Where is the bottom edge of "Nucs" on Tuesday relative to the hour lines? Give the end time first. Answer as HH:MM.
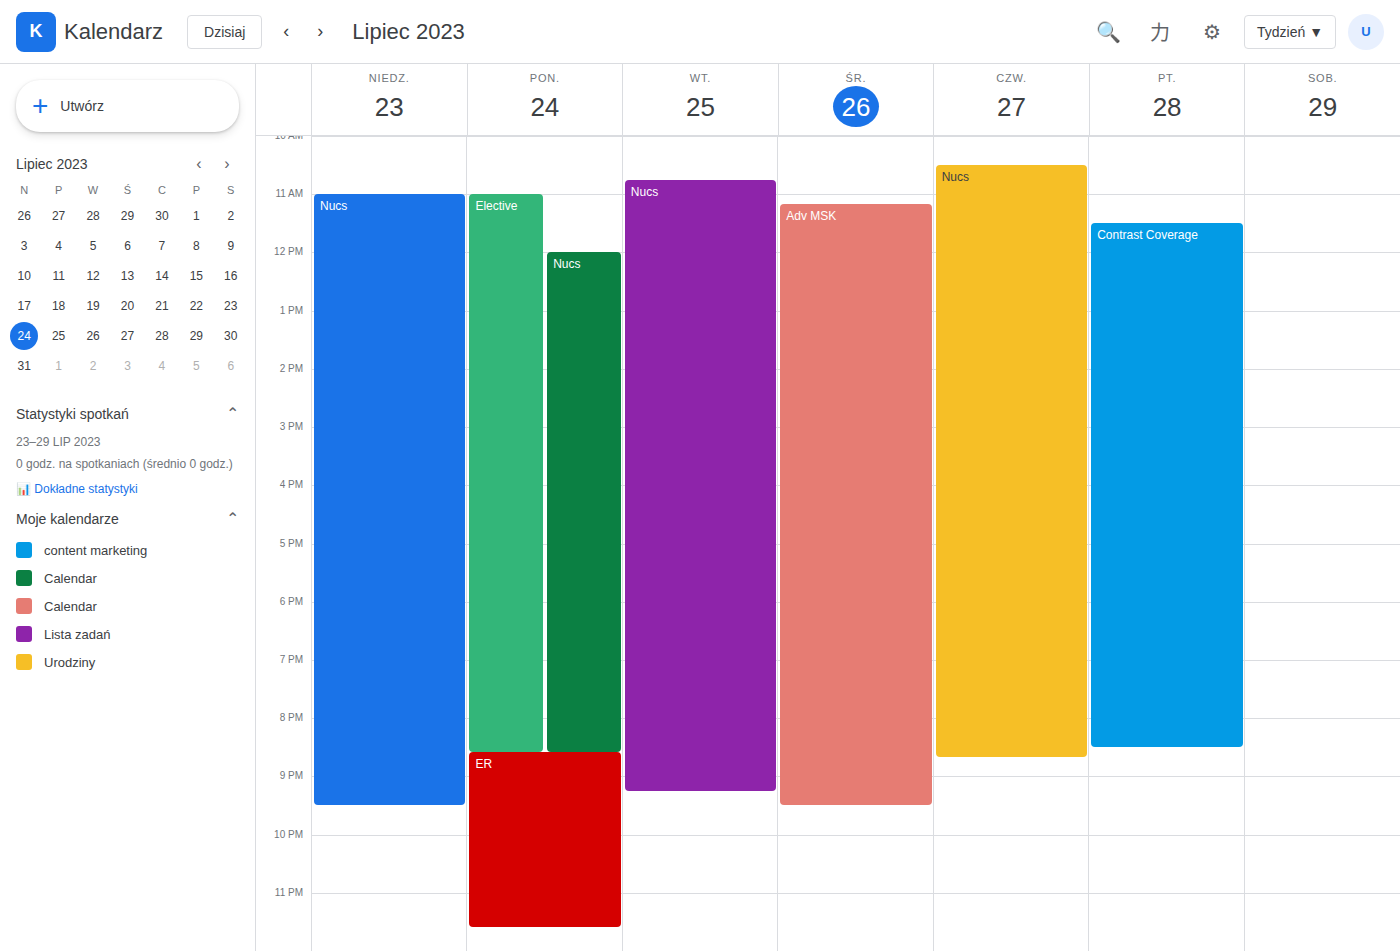
21:15 -- neither: a quarter of the way from the 21:00 line to the 22:00 line.